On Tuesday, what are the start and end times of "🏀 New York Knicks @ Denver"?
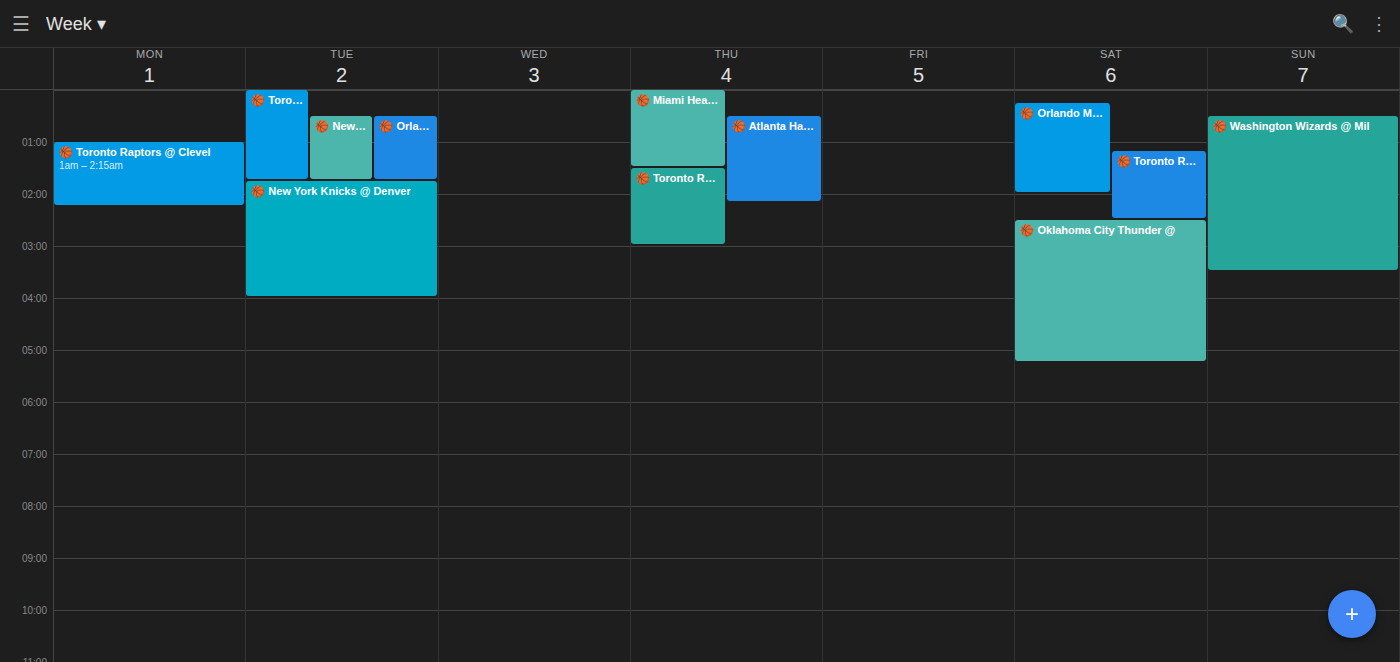
1:45 AM to 4:00 AM